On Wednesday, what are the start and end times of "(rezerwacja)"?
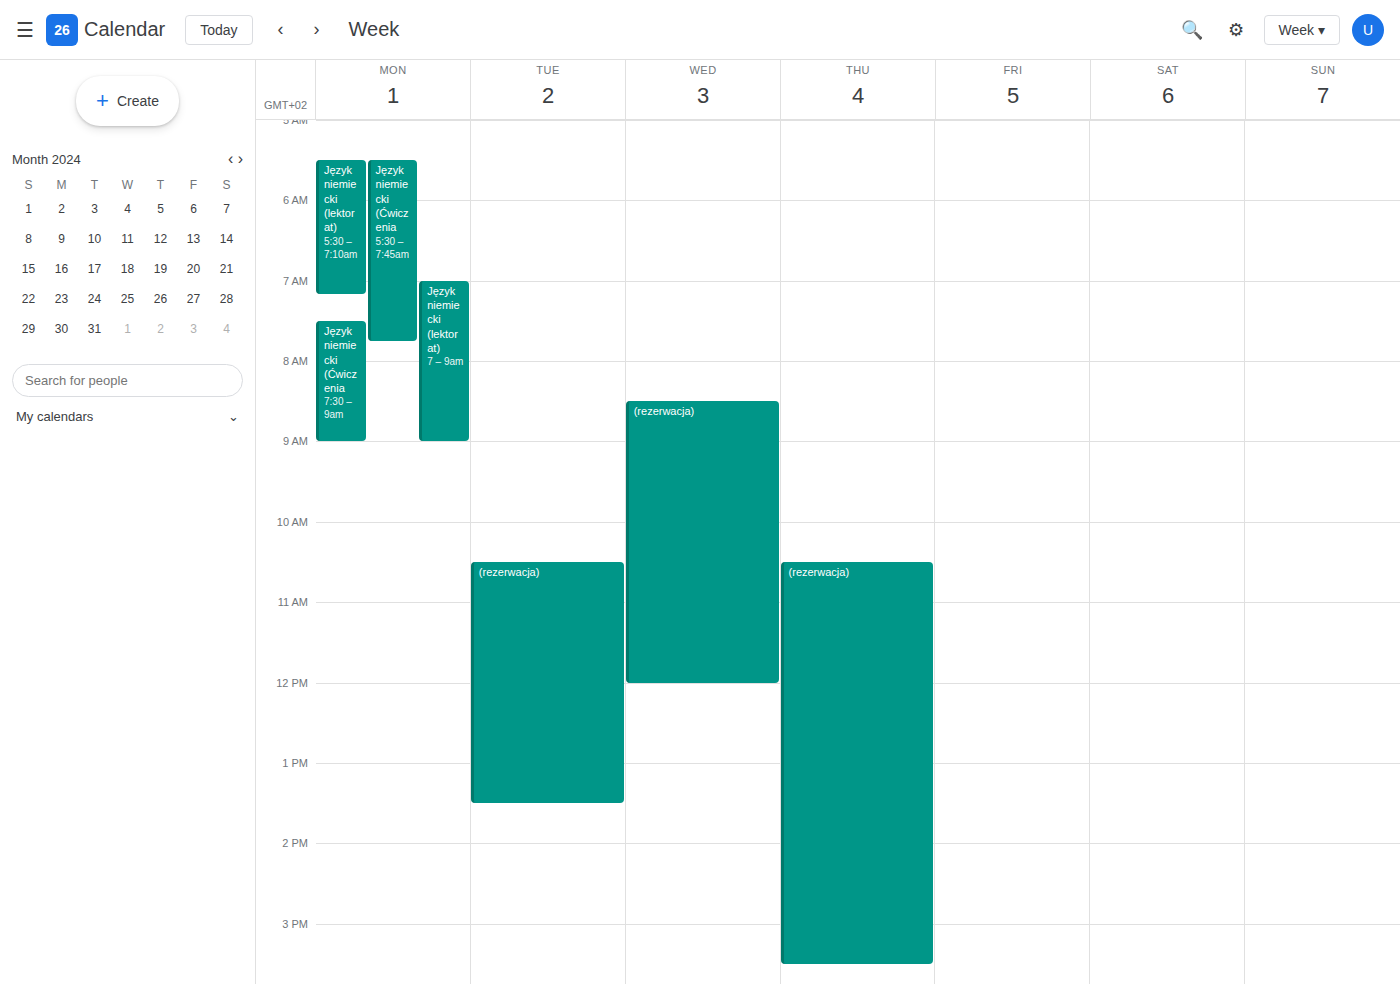
8:30 AM to 12:00 PM